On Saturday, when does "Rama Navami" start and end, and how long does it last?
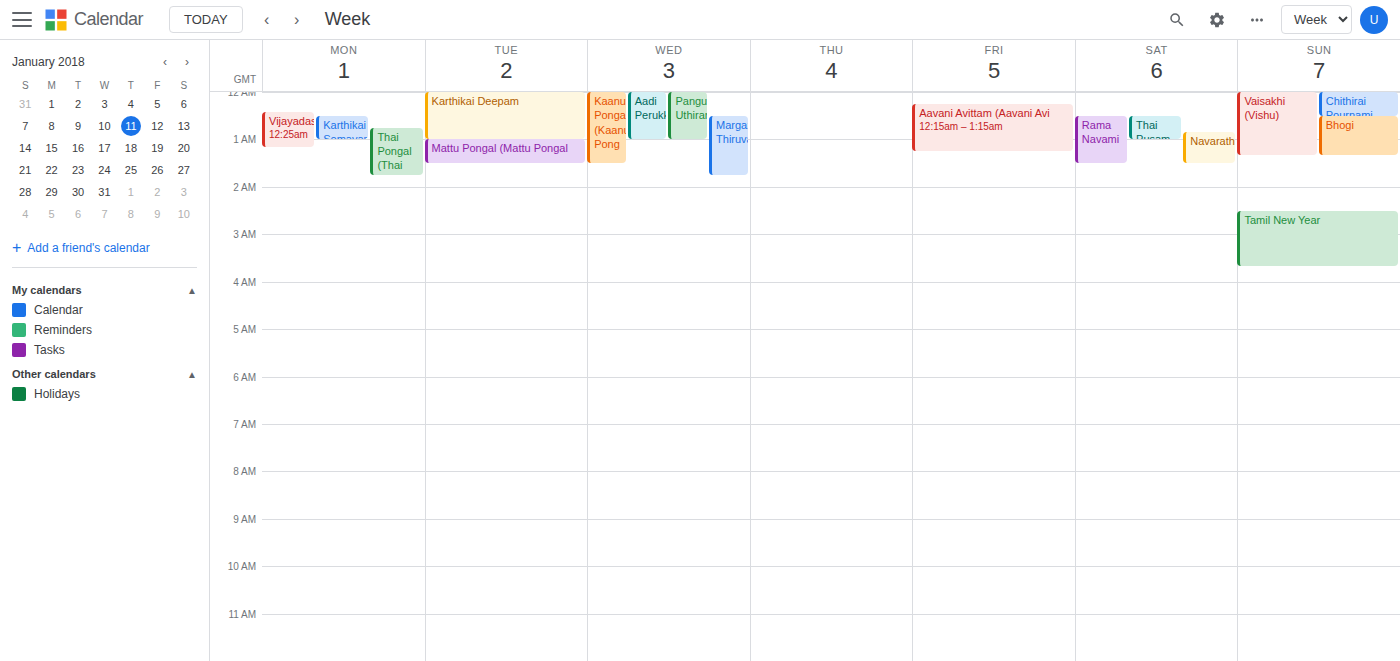
12:30 AM to 1:30 AM, 1 hour